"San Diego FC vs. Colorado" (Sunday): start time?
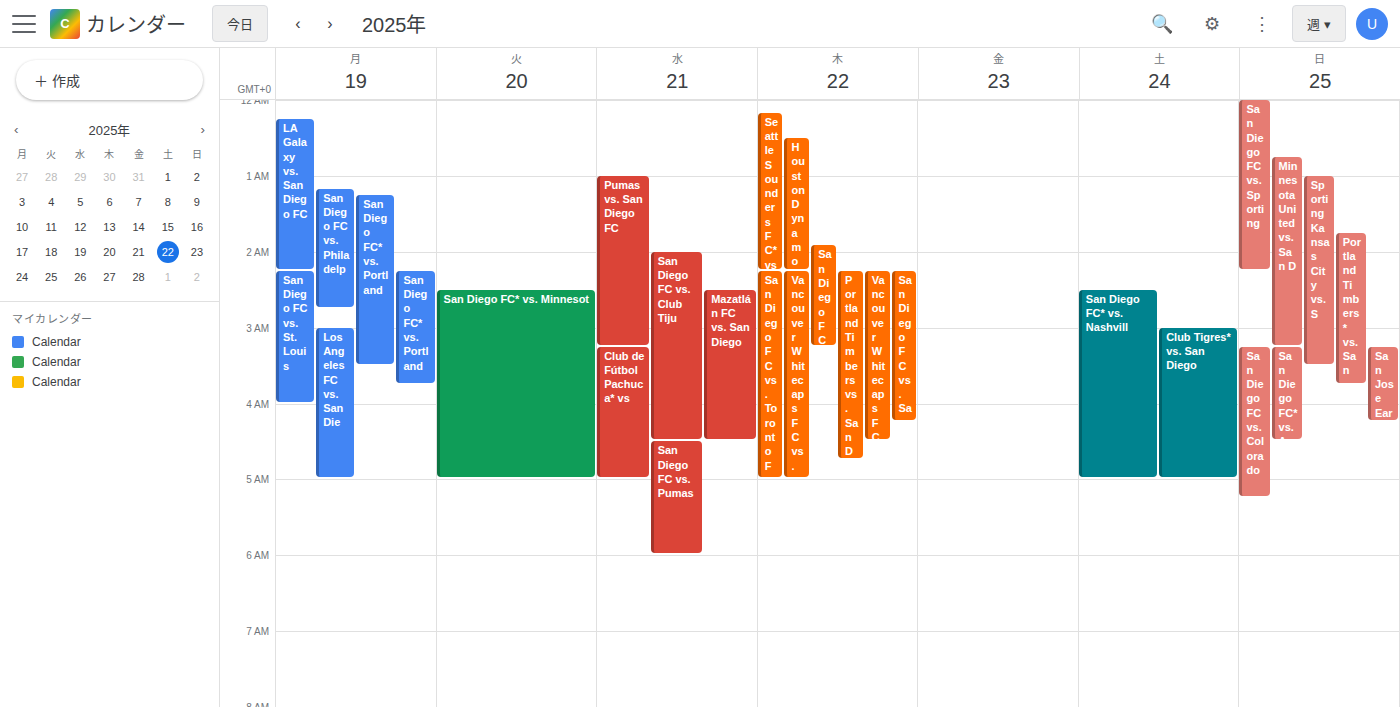
3:15 AM